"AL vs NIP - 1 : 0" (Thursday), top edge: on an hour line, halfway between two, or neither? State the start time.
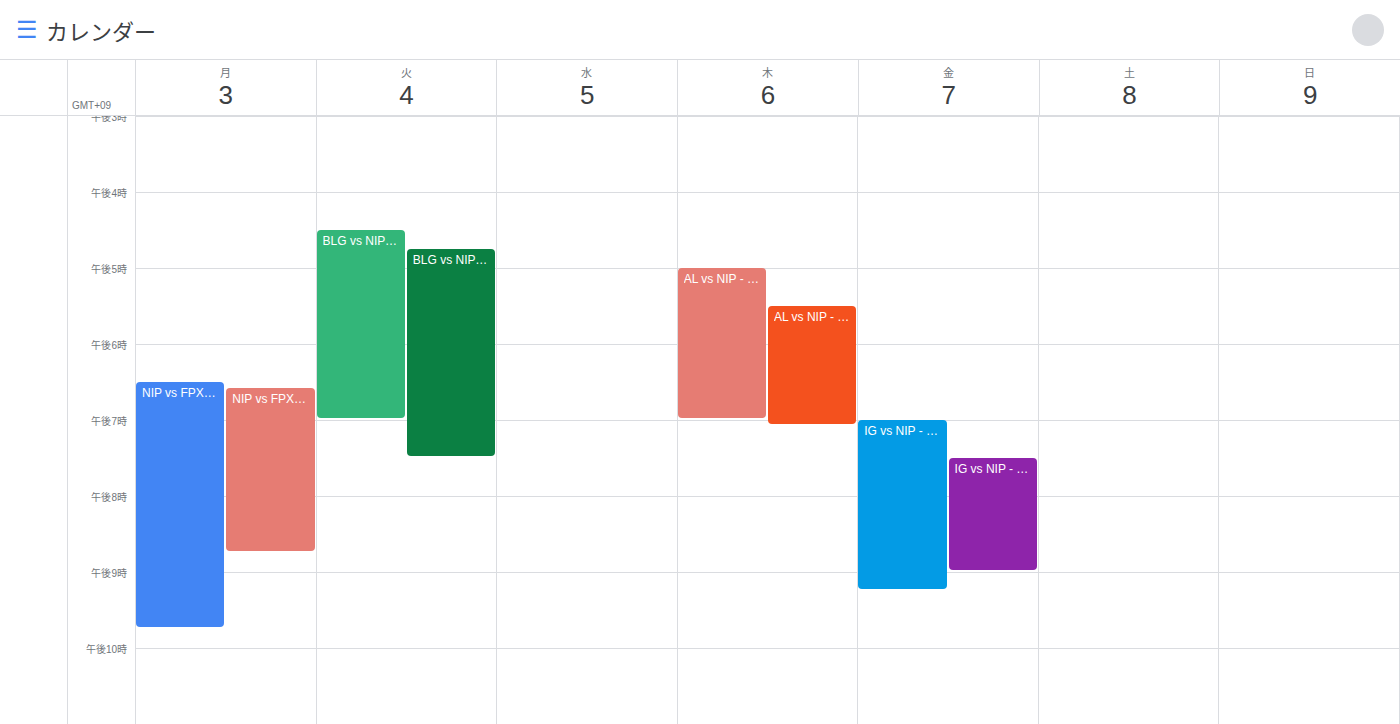
5:30 PM -- halfway between the 5 PM and 6 PM lines.